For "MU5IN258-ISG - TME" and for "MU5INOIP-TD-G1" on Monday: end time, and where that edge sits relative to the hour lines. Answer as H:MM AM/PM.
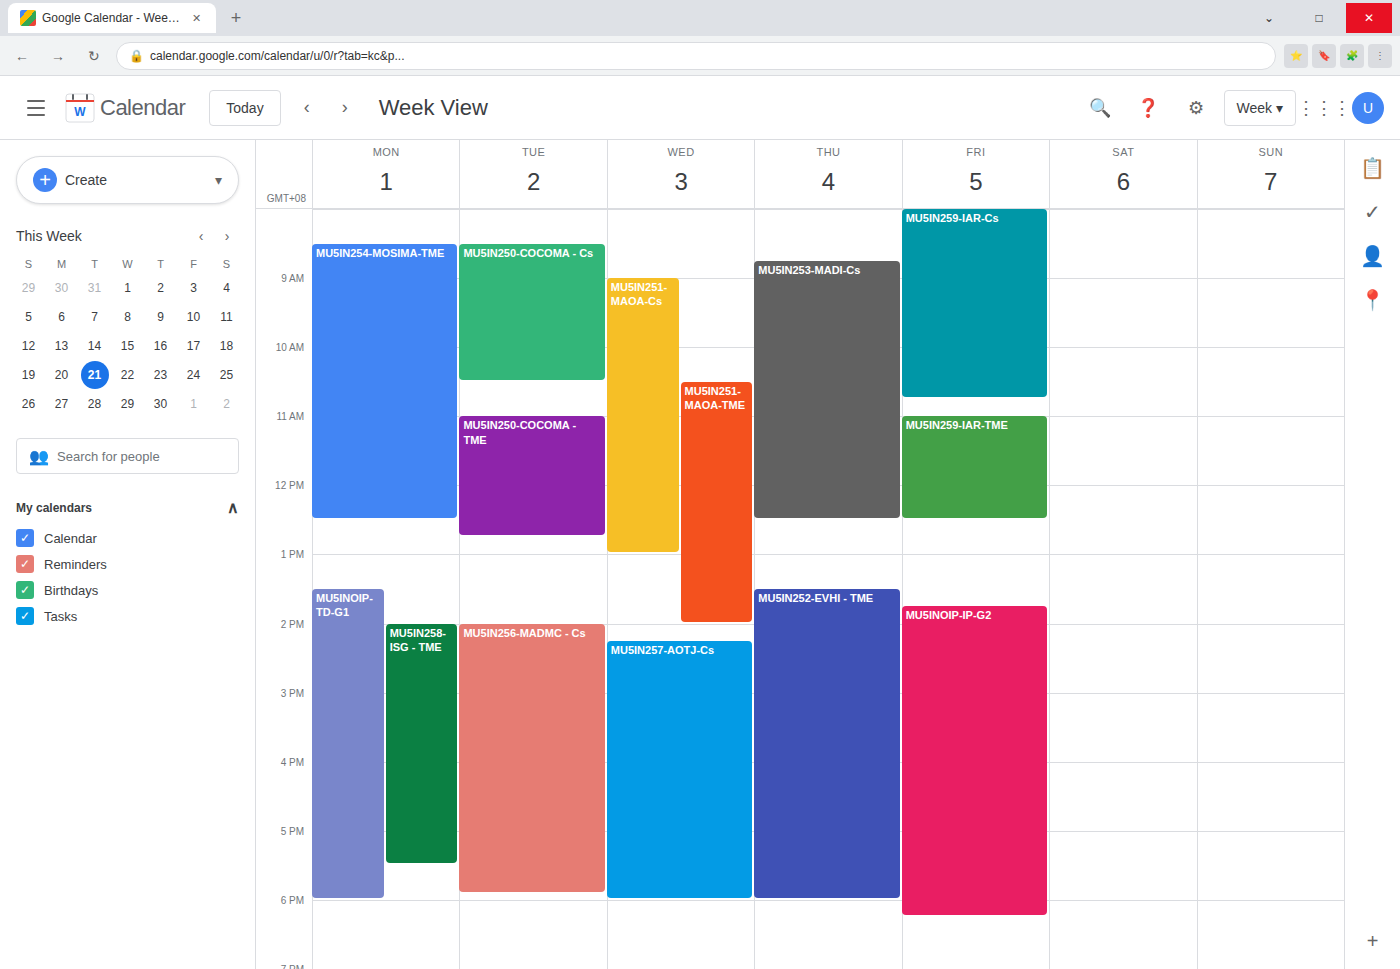
"MU5IN258-ISG - TME": 5:30 PM, halfway between the 5 PM and 6 PM lines. "MU5INOIP-TD-G1": 6:00 PM, exactly on the 6 PM line.